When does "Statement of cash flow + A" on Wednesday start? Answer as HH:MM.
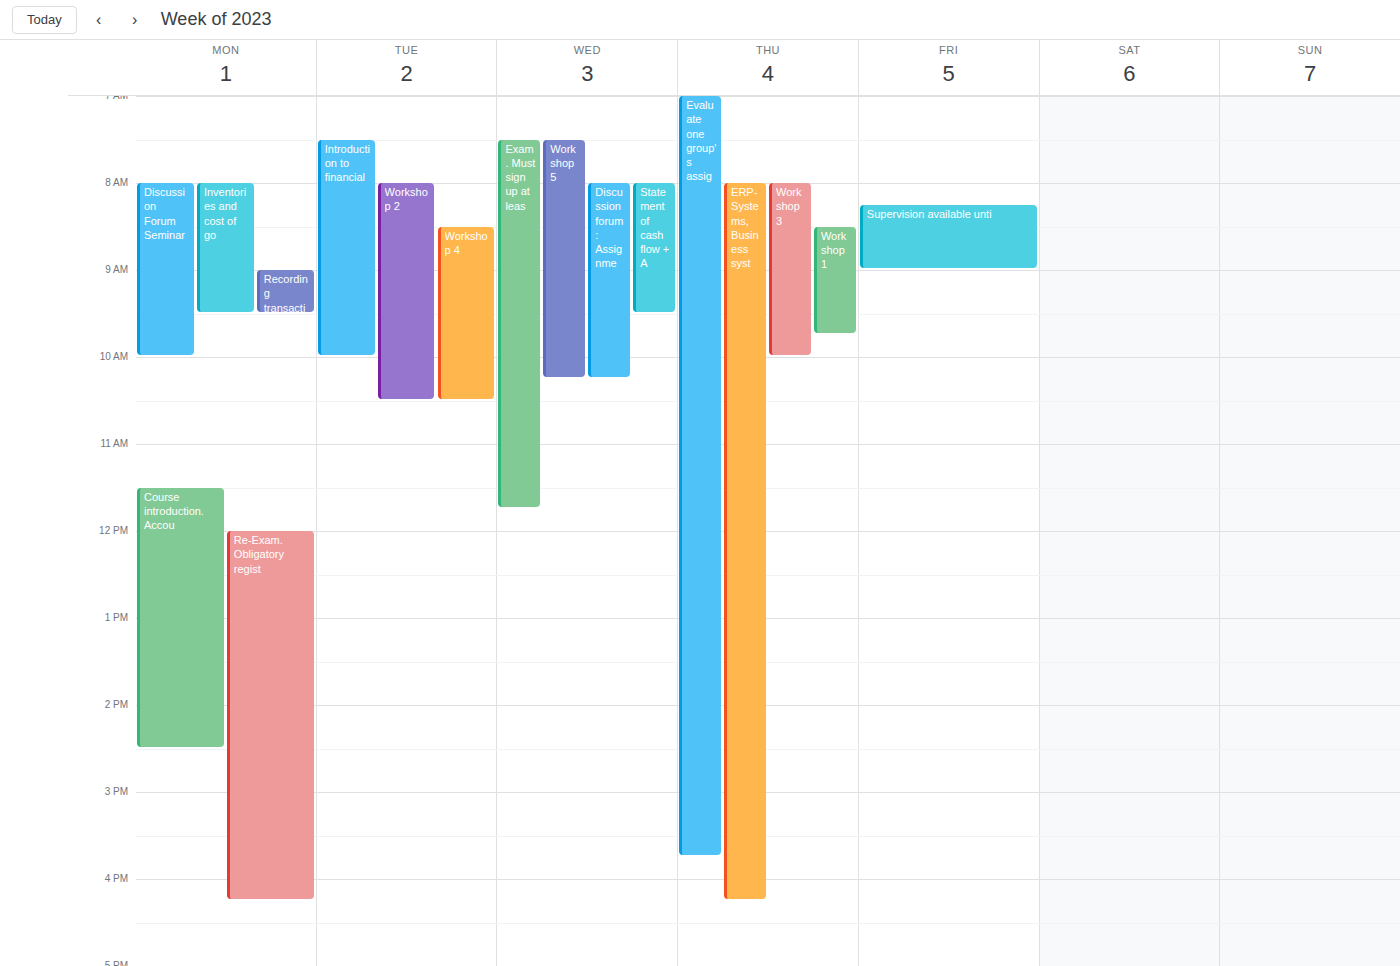
08:00